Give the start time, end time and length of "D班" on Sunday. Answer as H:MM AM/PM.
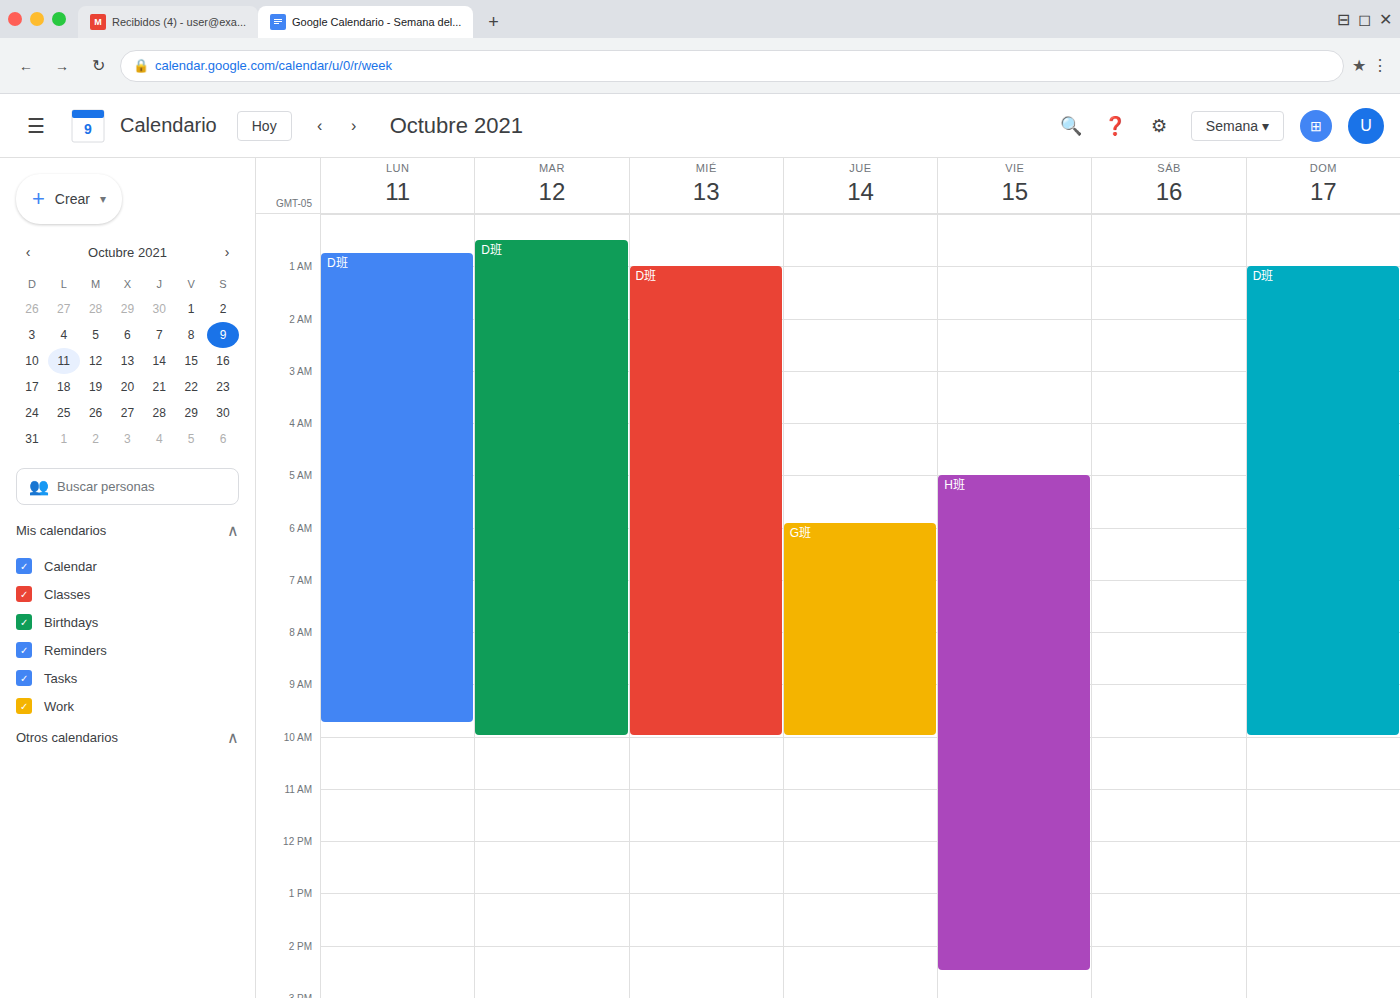
1:00 AM to 10:00 AM, 9 hours